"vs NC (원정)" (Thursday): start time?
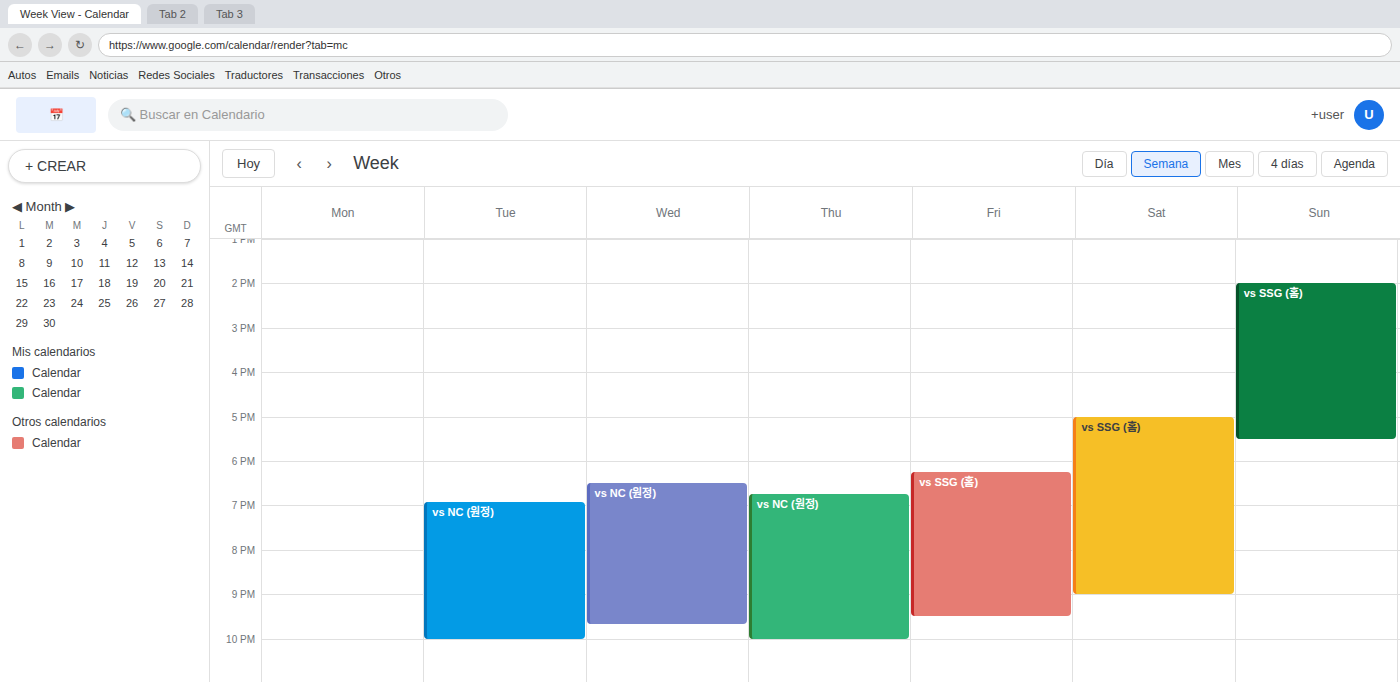
6:45 PM